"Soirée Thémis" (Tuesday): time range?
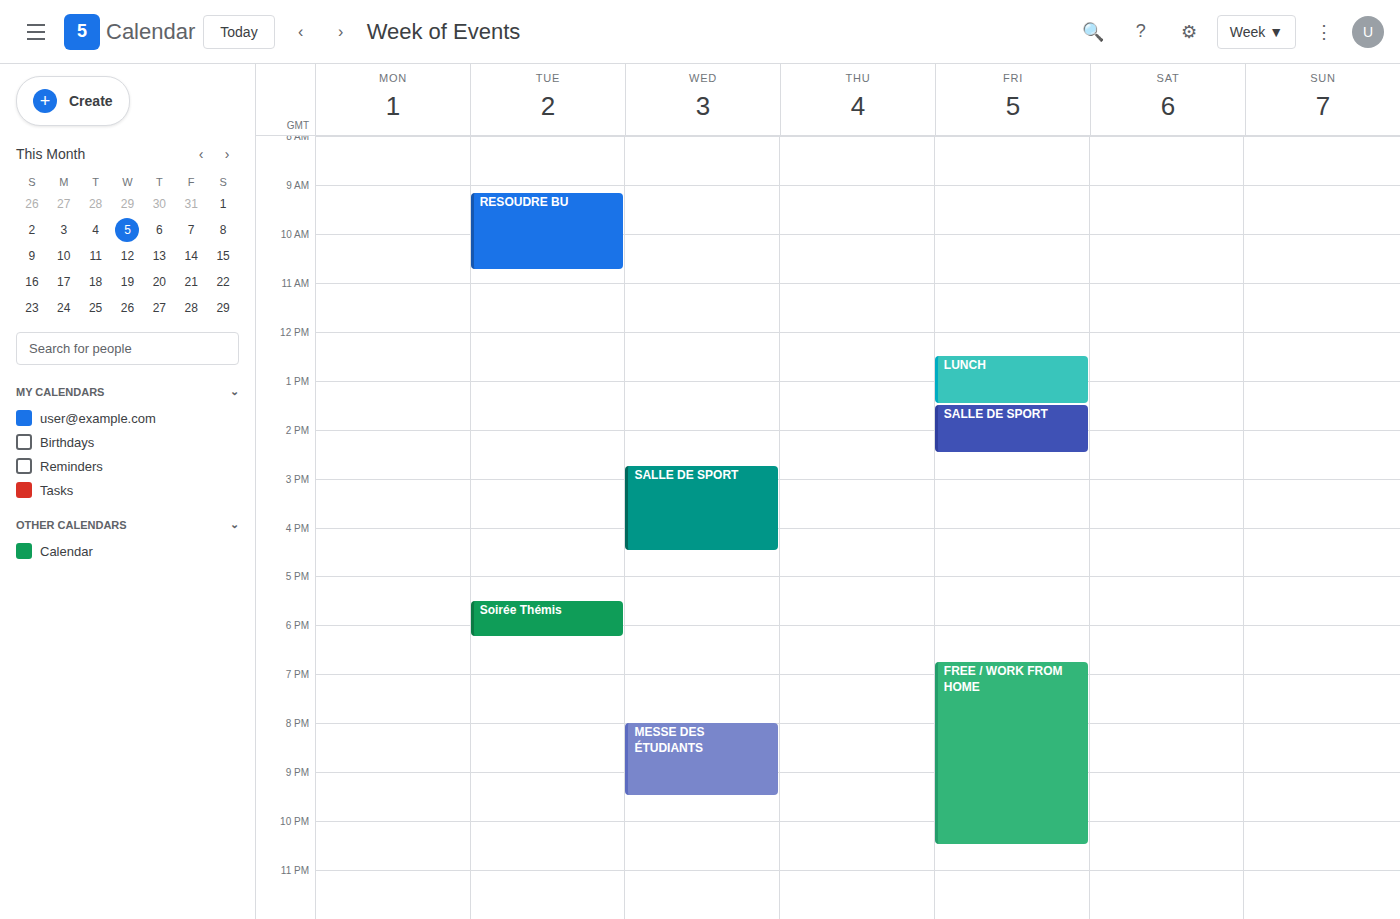
17:30 to 18:15